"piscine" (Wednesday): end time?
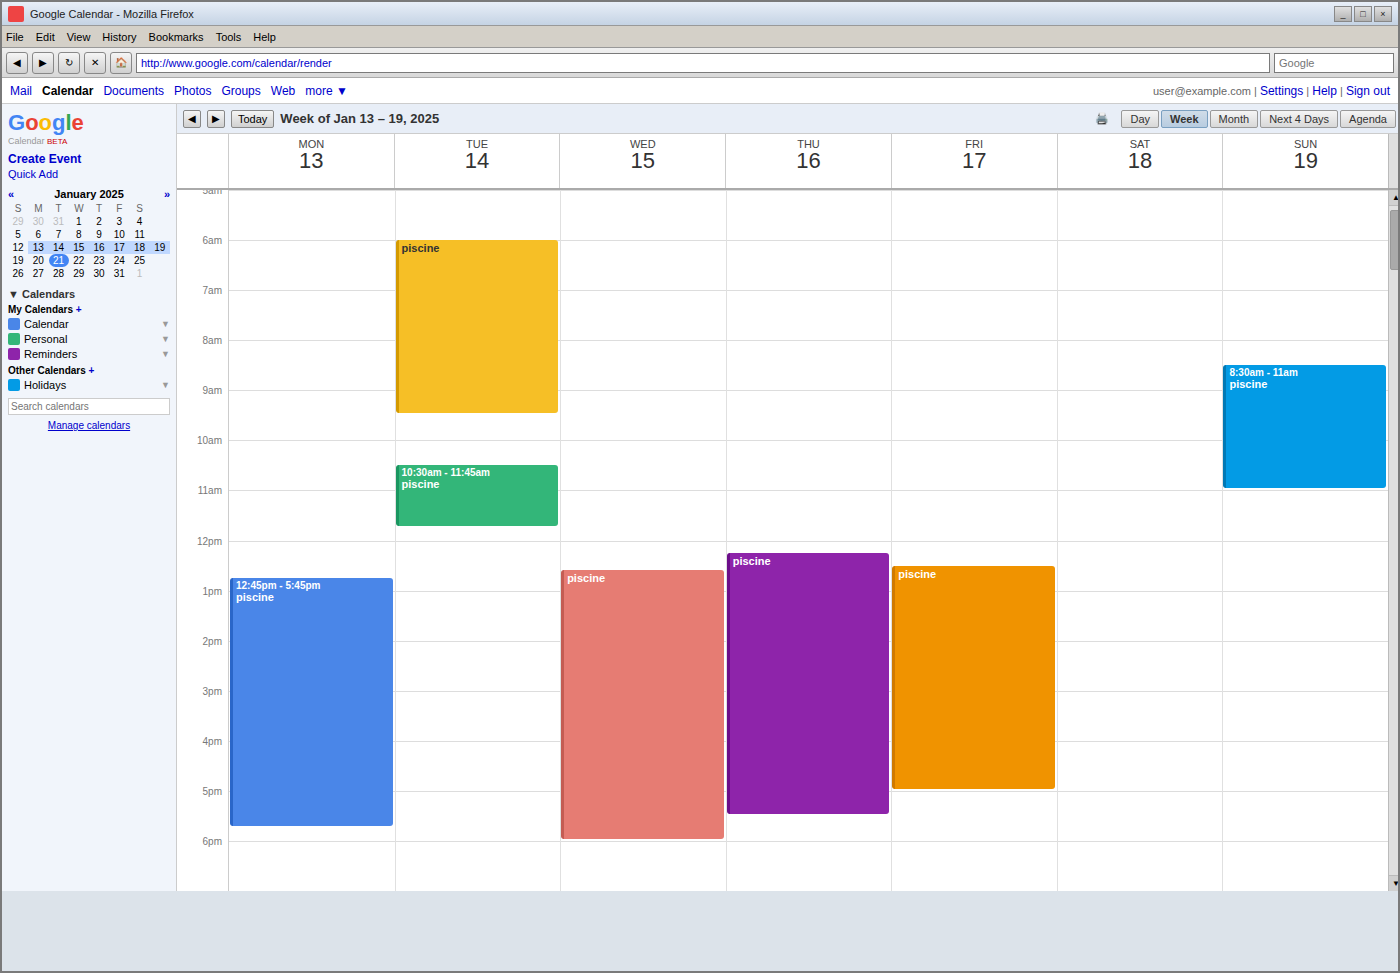
6:00 PM